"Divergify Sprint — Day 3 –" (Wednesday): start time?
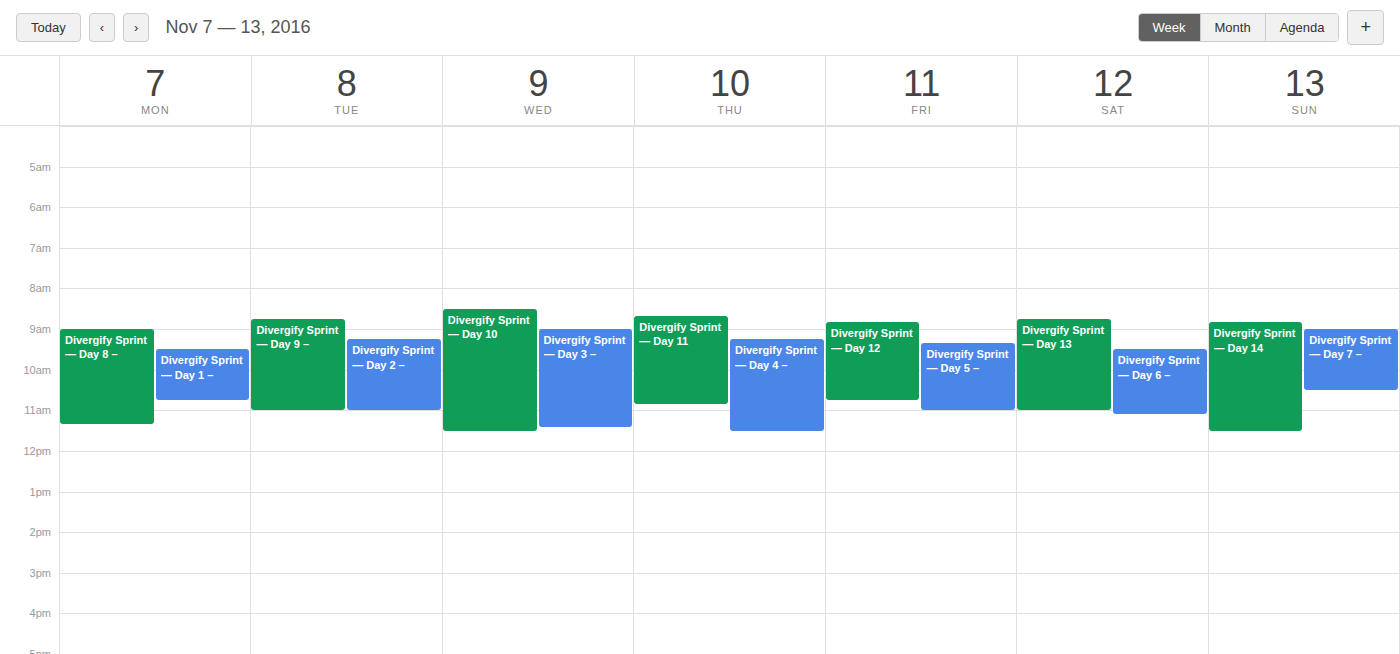
9:00 AM